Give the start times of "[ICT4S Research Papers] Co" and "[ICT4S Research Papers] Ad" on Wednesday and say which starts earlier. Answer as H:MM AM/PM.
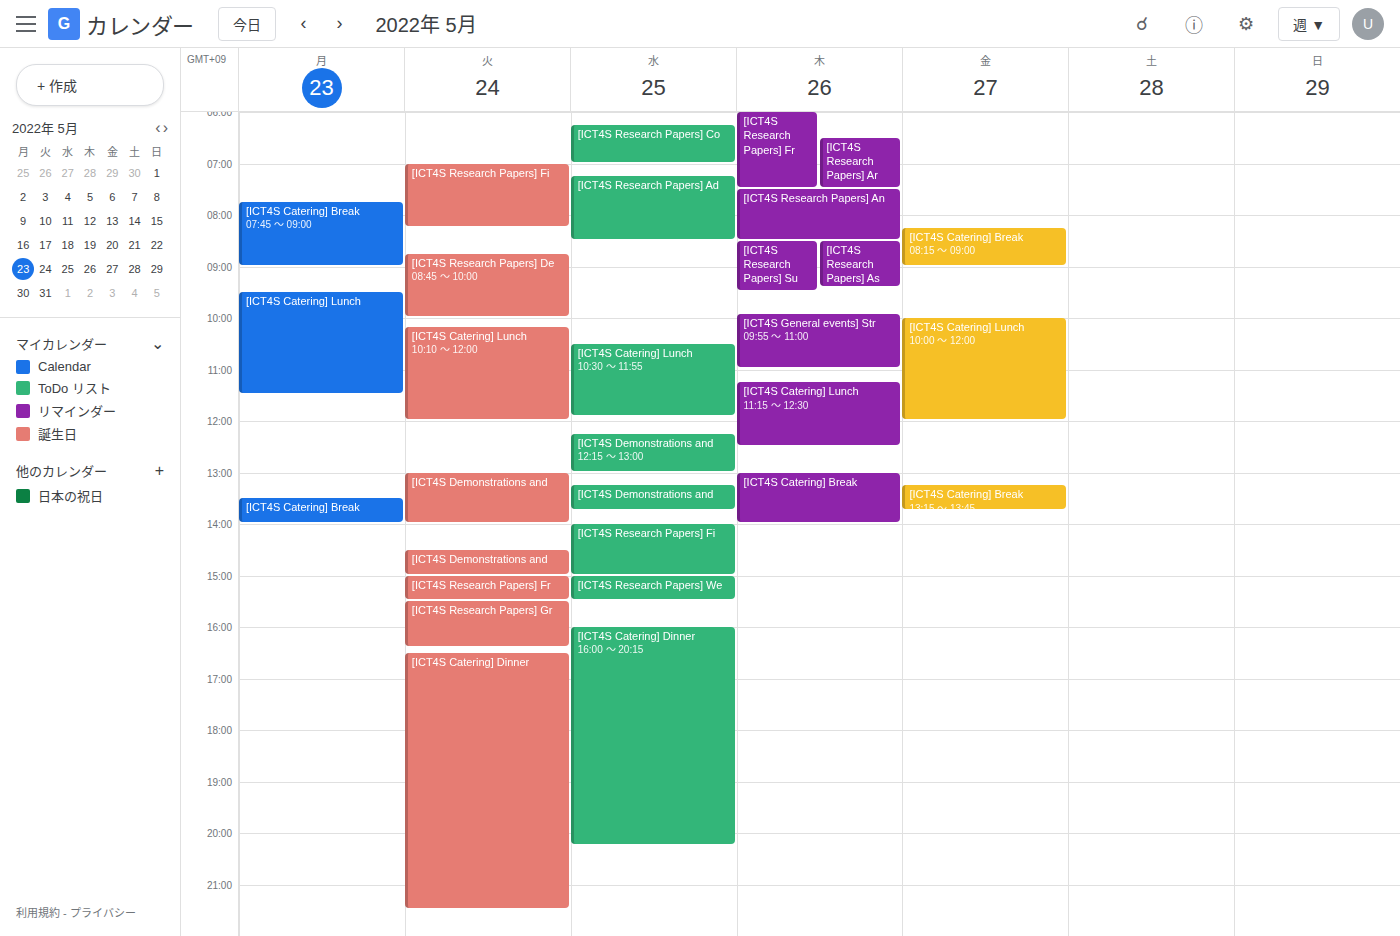
"[ICT4S Research Papers] Co" 6:15 AM; "[ICT4S Research Papers] Ad" 7:15 AM.